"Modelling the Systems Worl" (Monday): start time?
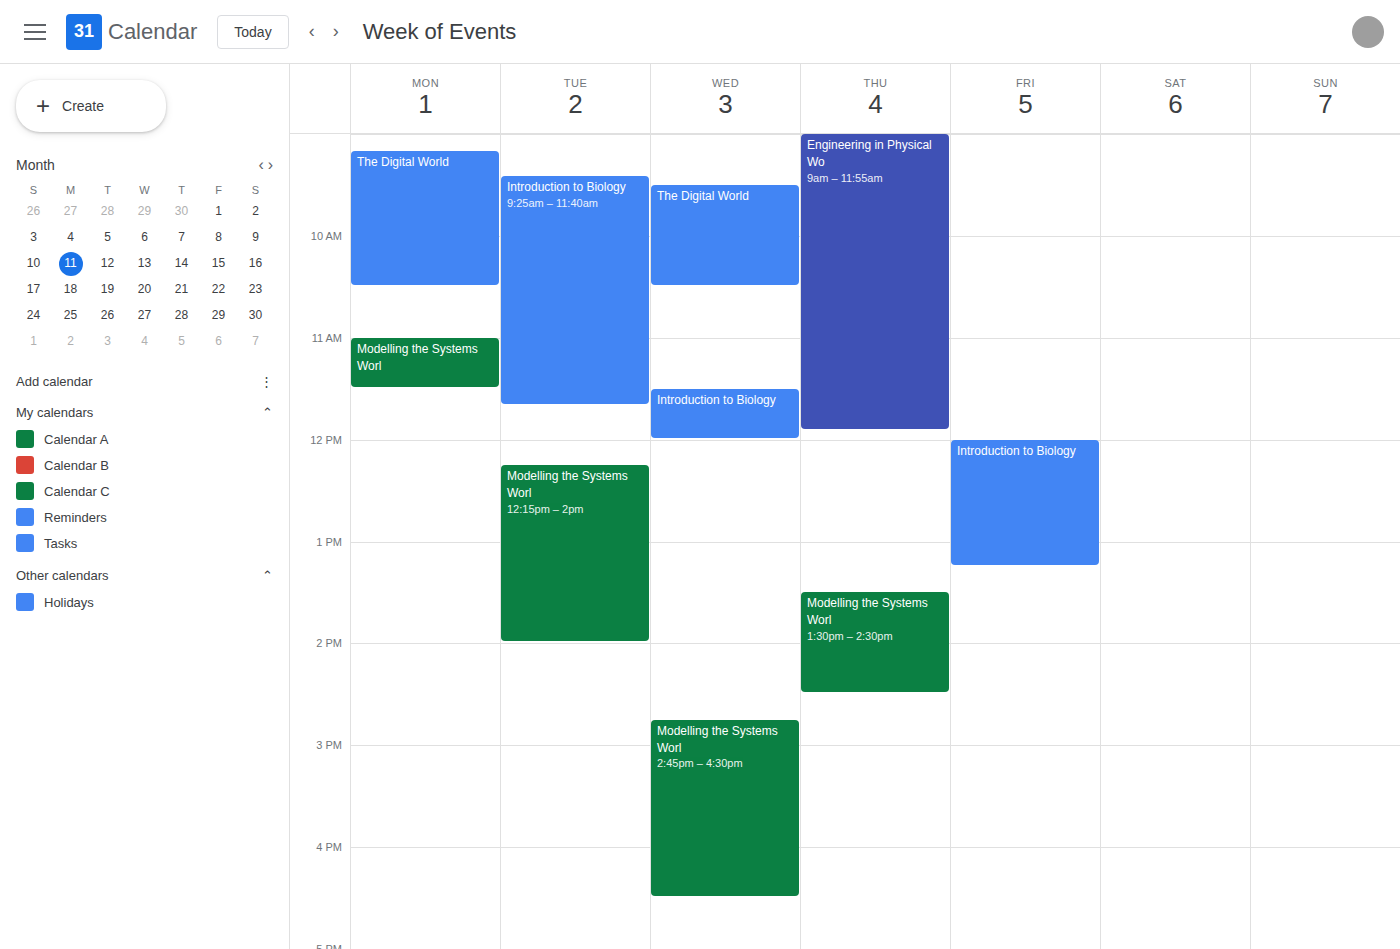
11:00 AM